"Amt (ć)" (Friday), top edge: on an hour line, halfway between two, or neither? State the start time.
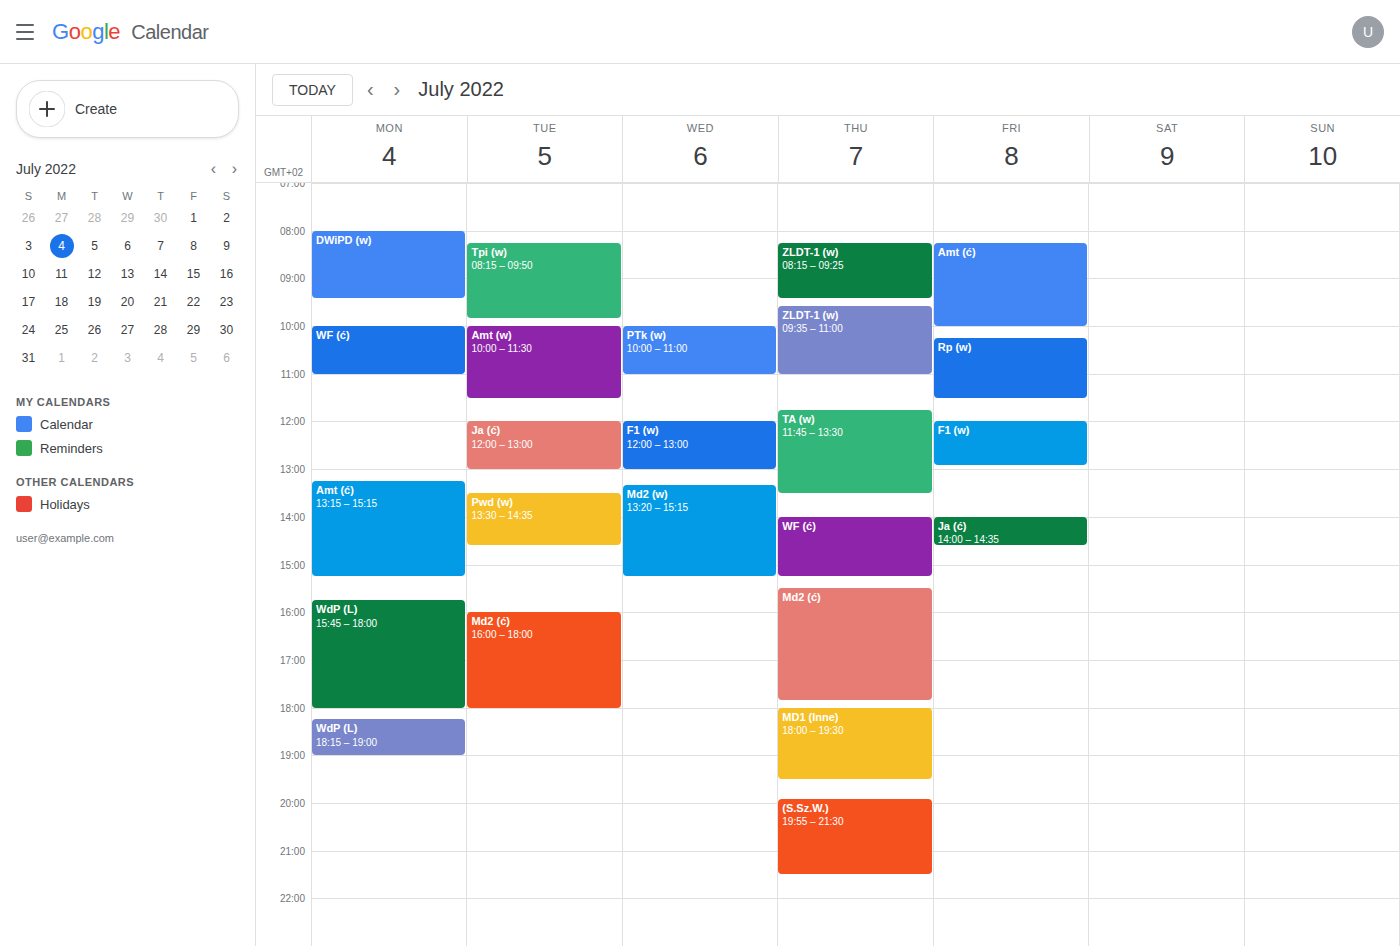
8:15 AM -- neither: a quarter of the way from the 8 AM line to the 9 AM line.